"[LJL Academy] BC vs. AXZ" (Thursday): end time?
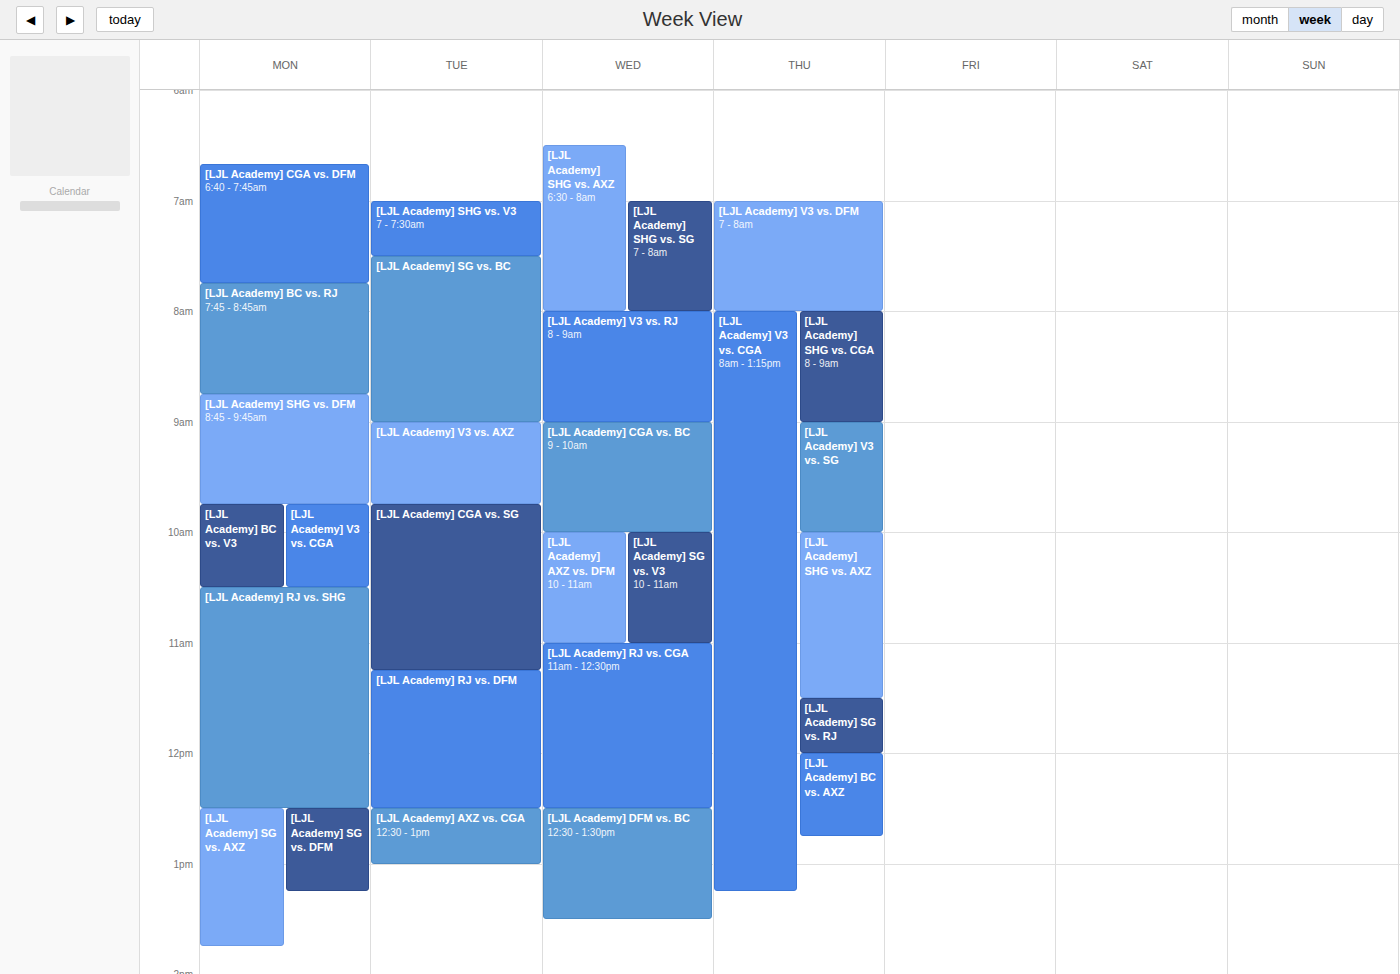
12:45 PM